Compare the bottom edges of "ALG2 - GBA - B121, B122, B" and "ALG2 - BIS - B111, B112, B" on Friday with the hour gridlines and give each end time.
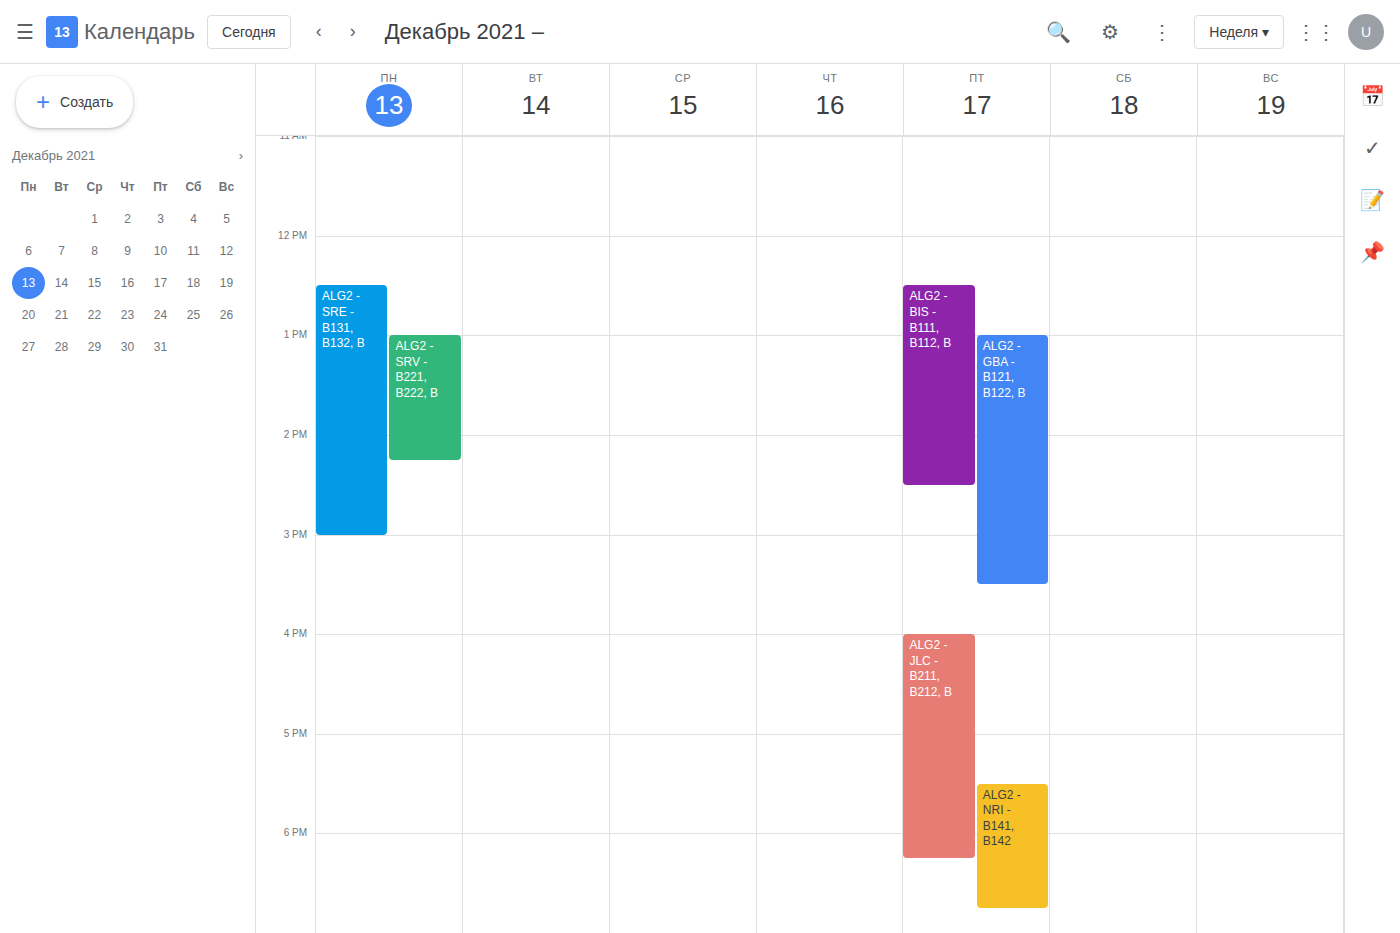
"ALG2 - GBA - B121, B122, B": 3:30 PM, halfway between the 3 PM and 4 PM lines. "ALG2 - BIS - B111, B112, B": 2:30 PM, halfway between the 2 PM and 3 PM lines.